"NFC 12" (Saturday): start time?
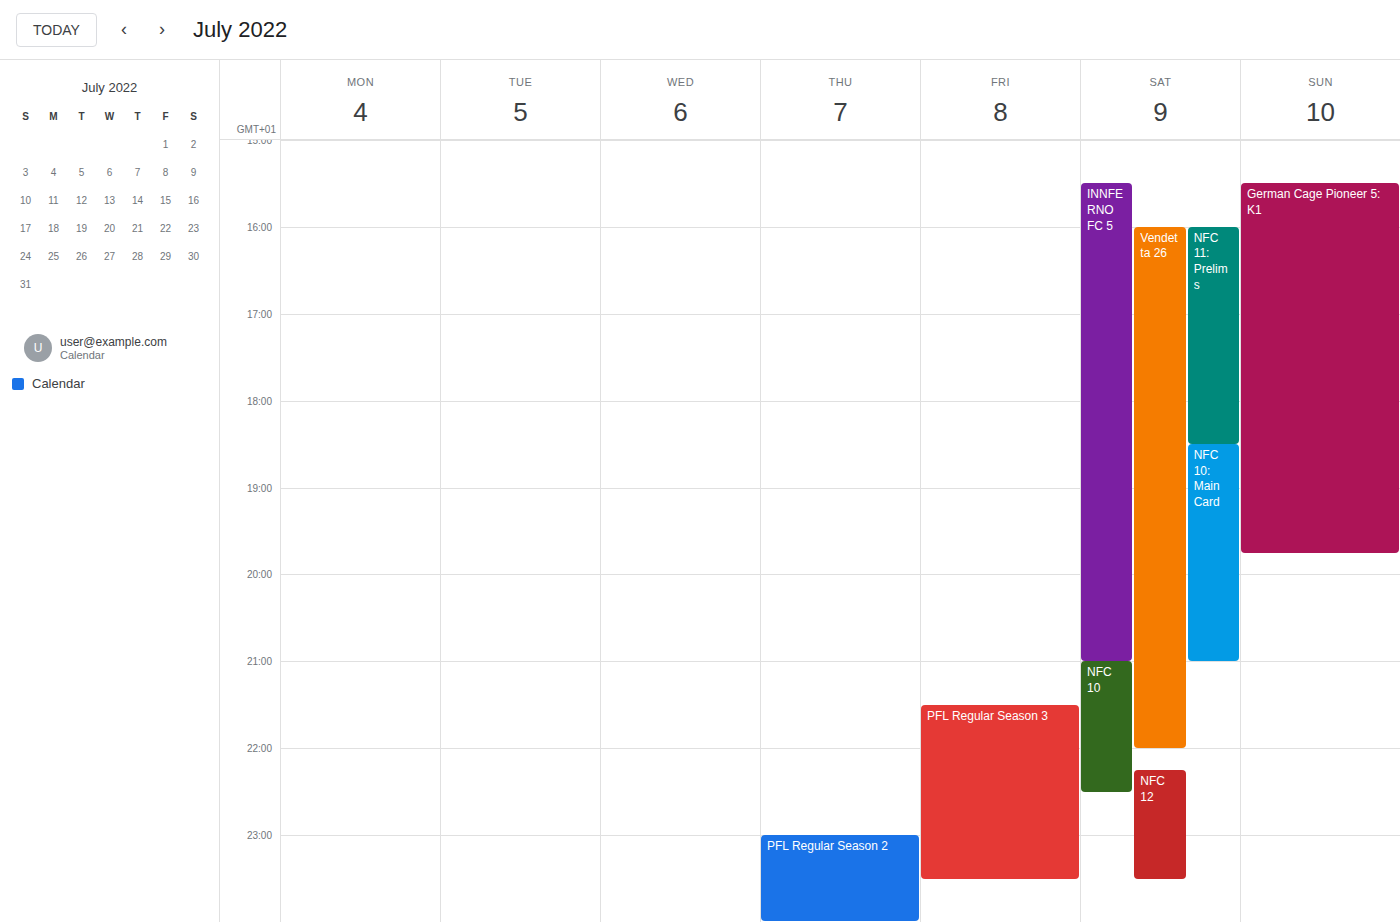
10:15 PM